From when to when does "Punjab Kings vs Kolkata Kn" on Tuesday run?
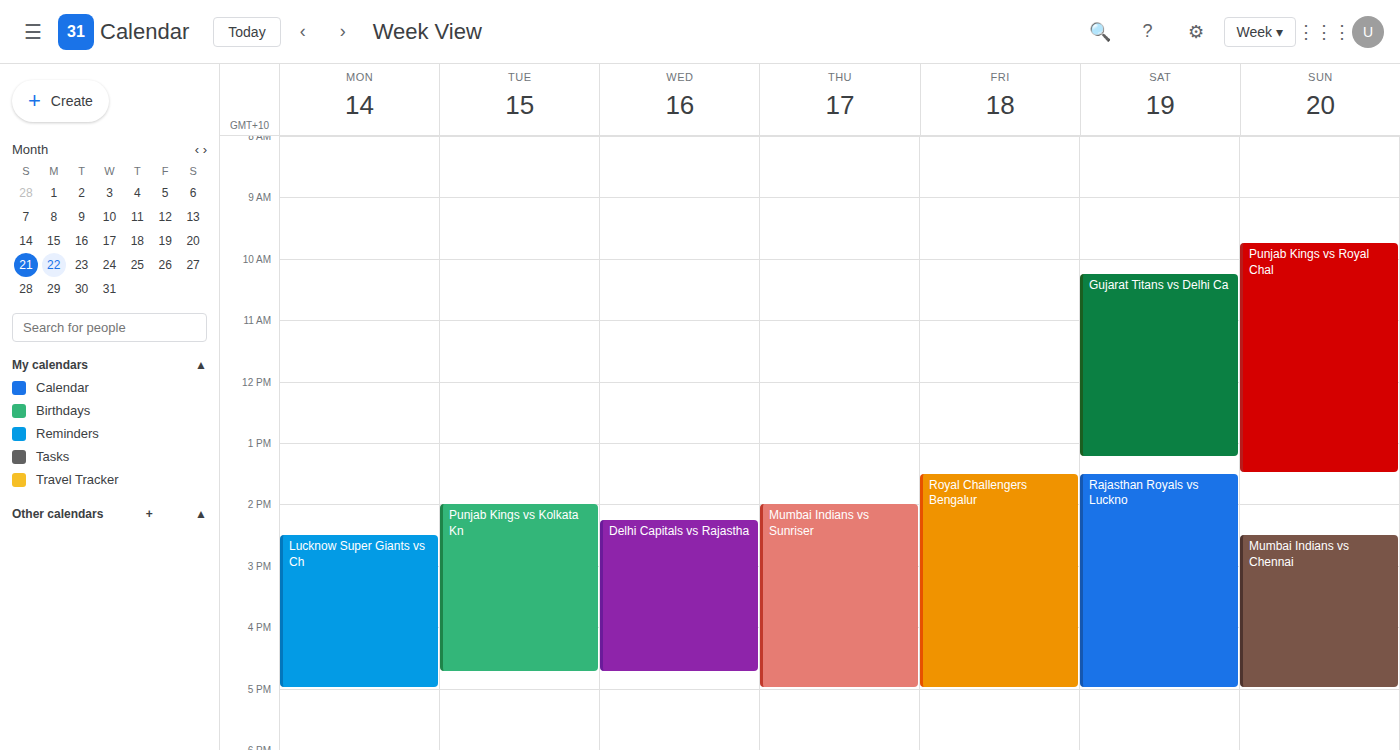
2:00 PM to 4:45 PM